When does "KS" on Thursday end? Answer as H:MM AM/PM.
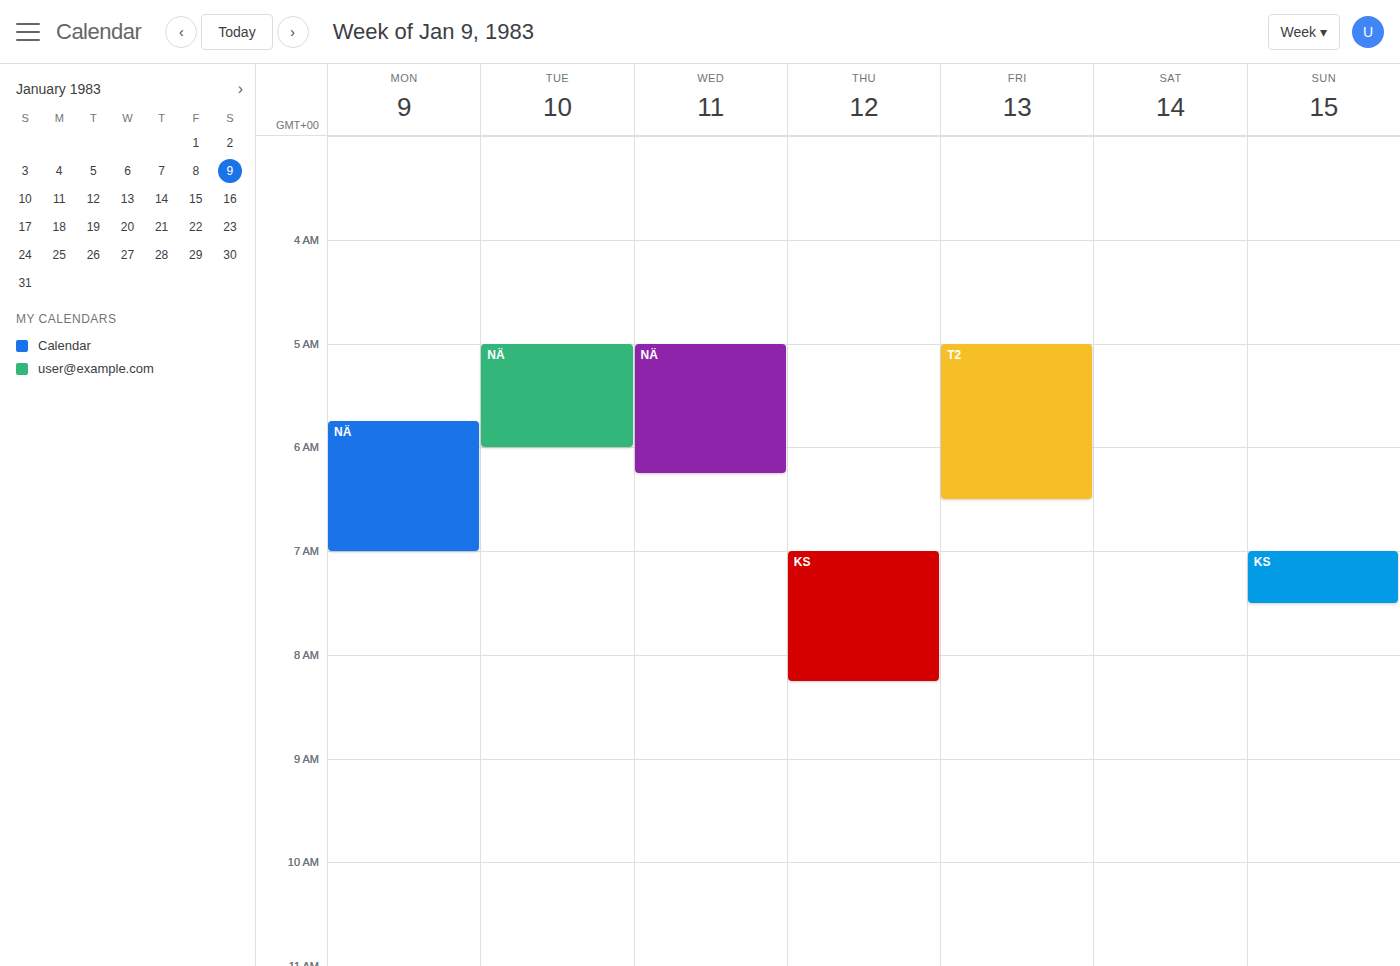
8:15 AM